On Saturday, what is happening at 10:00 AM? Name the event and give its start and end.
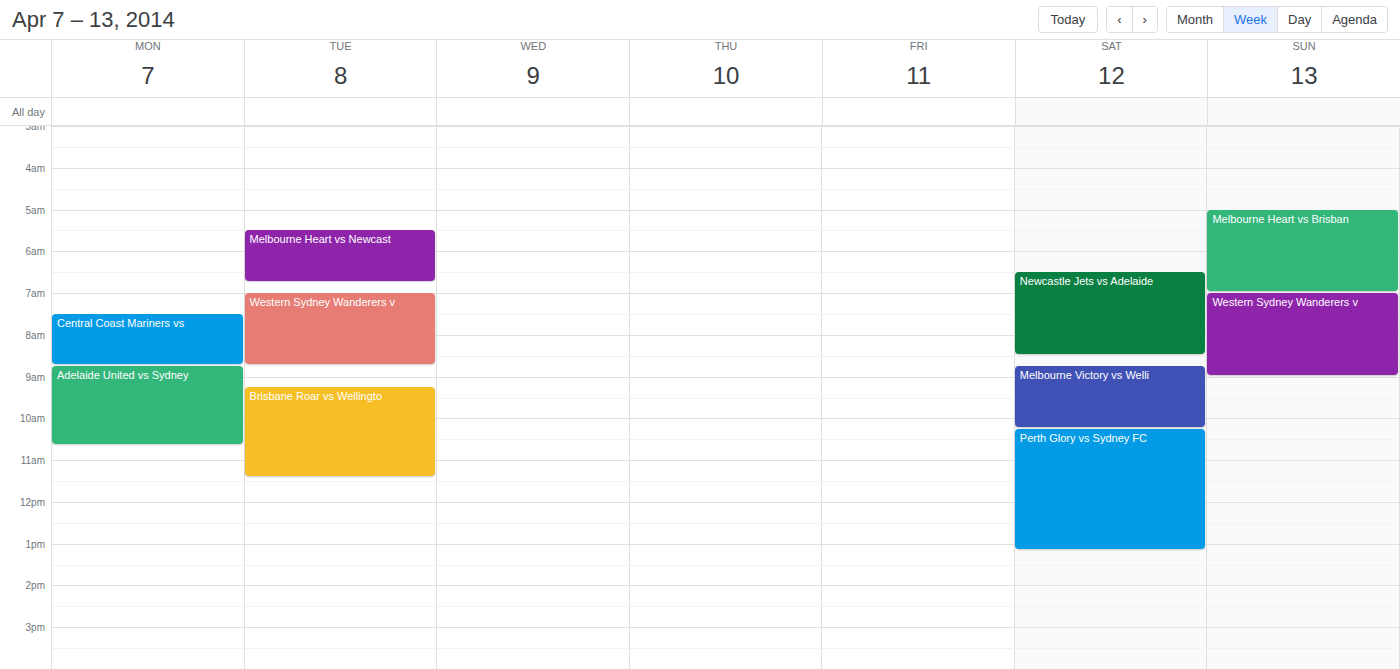
"Melbourne Victory vs Welli", 8:45 AM to 10:15 AM